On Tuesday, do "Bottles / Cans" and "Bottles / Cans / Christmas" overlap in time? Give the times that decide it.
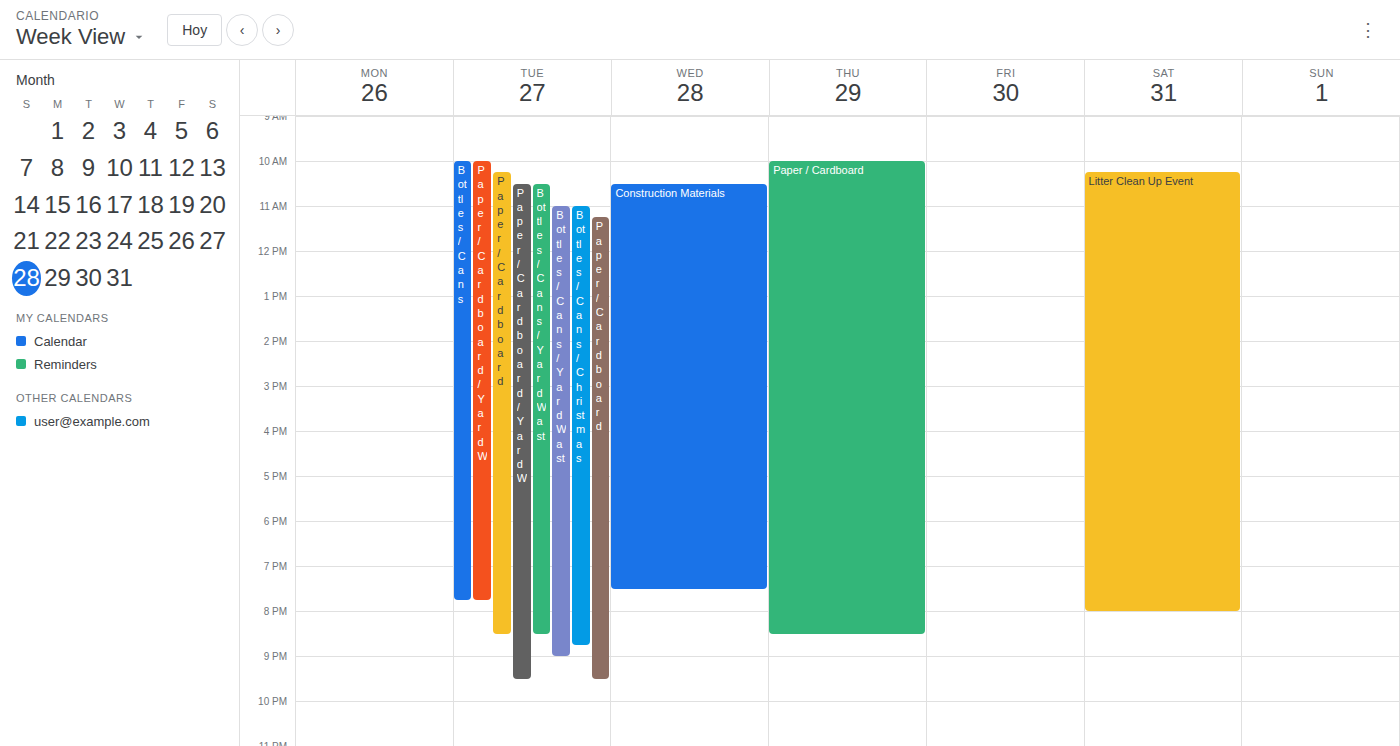
"Bottles / Cans / Christmas" starts at 11:00 AM, before "Bottles / Cans" ends at 7:45 PM -- they overlap.